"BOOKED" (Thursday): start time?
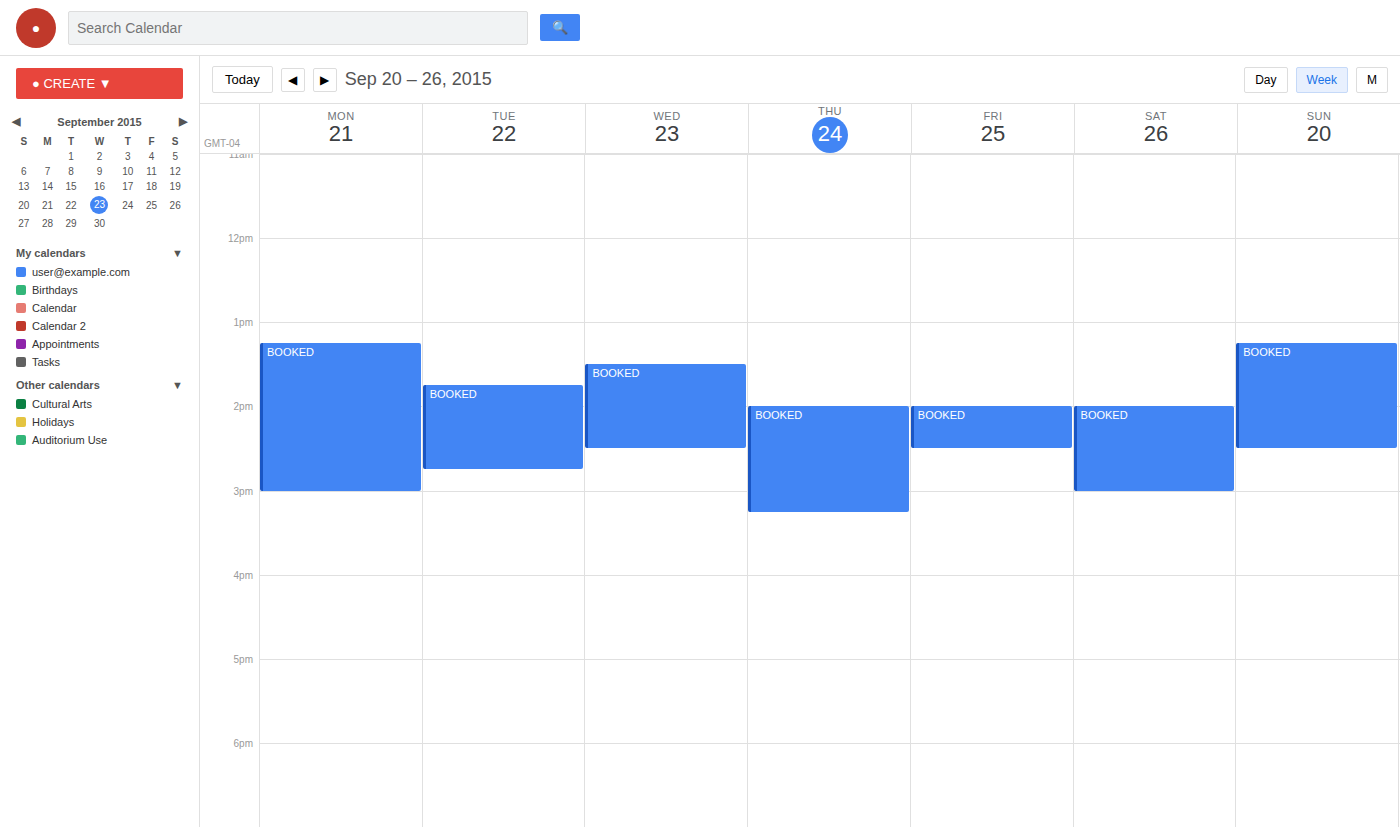
2:00 PM